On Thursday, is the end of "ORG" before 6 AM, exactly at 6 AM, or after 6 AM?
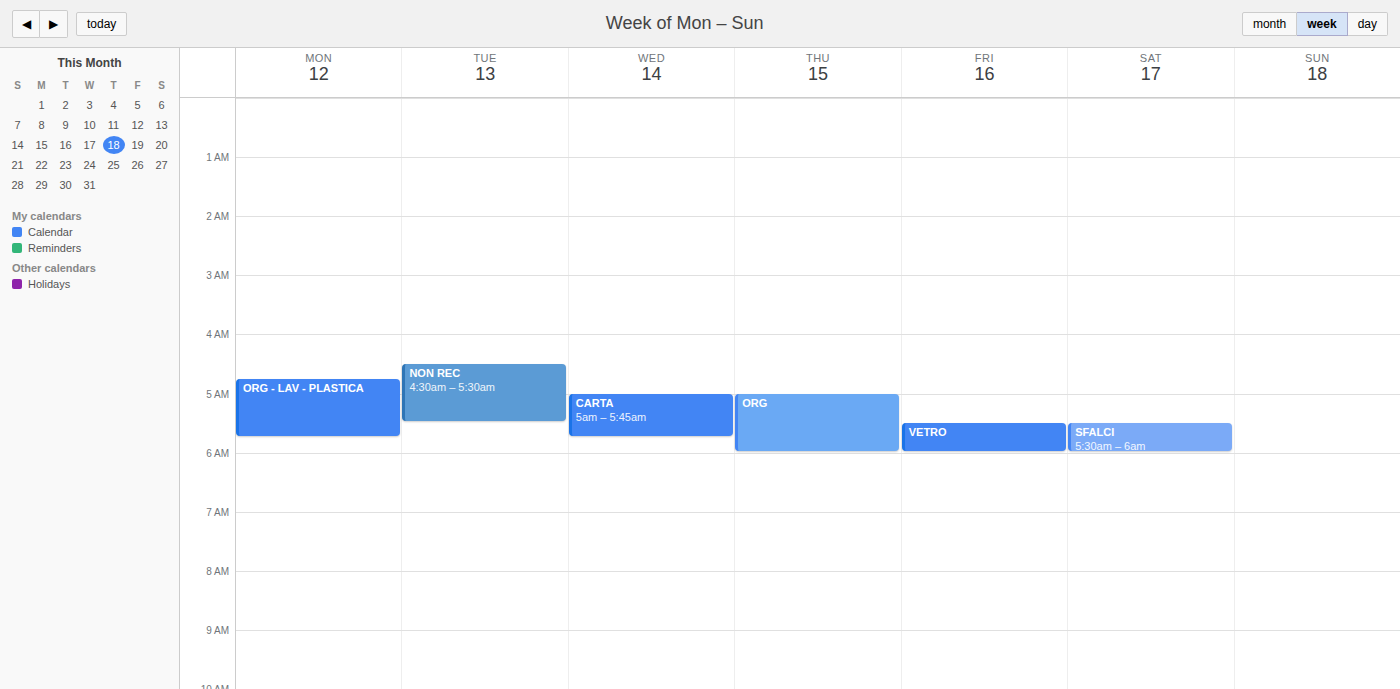
6:00 AM -- exactly at 6 AM, on the 6 AM line.